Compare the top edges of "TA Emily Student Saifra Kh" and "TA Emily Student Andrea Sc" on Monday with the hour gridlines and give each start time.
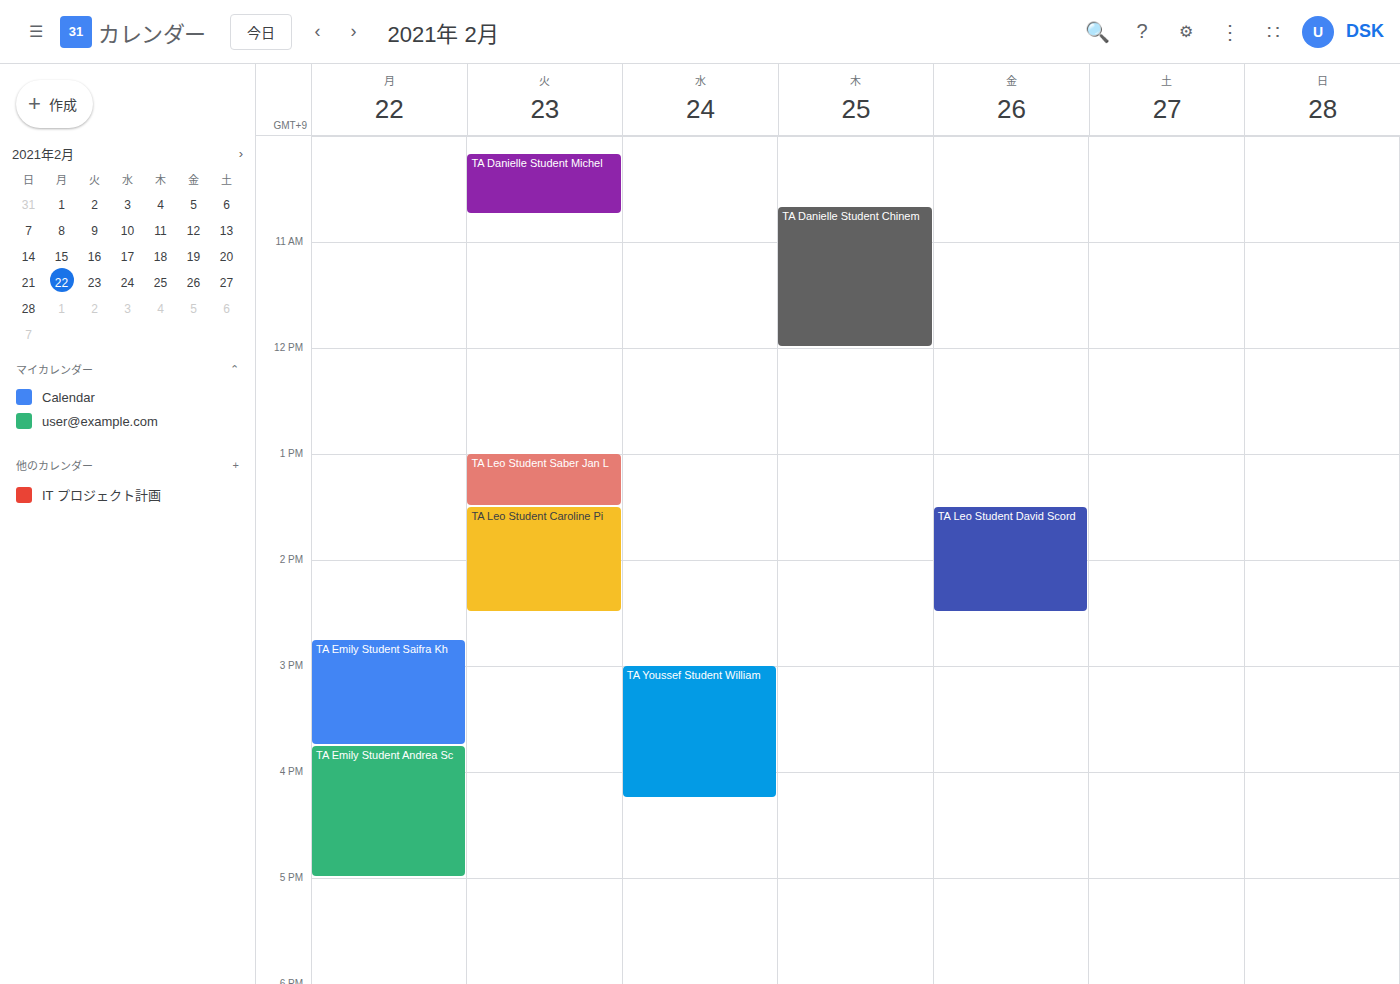
"TA Emily Student Saifra Kh": 2:45 PM, neither: three quarters of the way from the 2 PM line to the 3 PM line. "TA Emily Student Andrea Sc": 3:45 PM, neither: three quarters of the way from the 3 PM line to the 4 PM line.